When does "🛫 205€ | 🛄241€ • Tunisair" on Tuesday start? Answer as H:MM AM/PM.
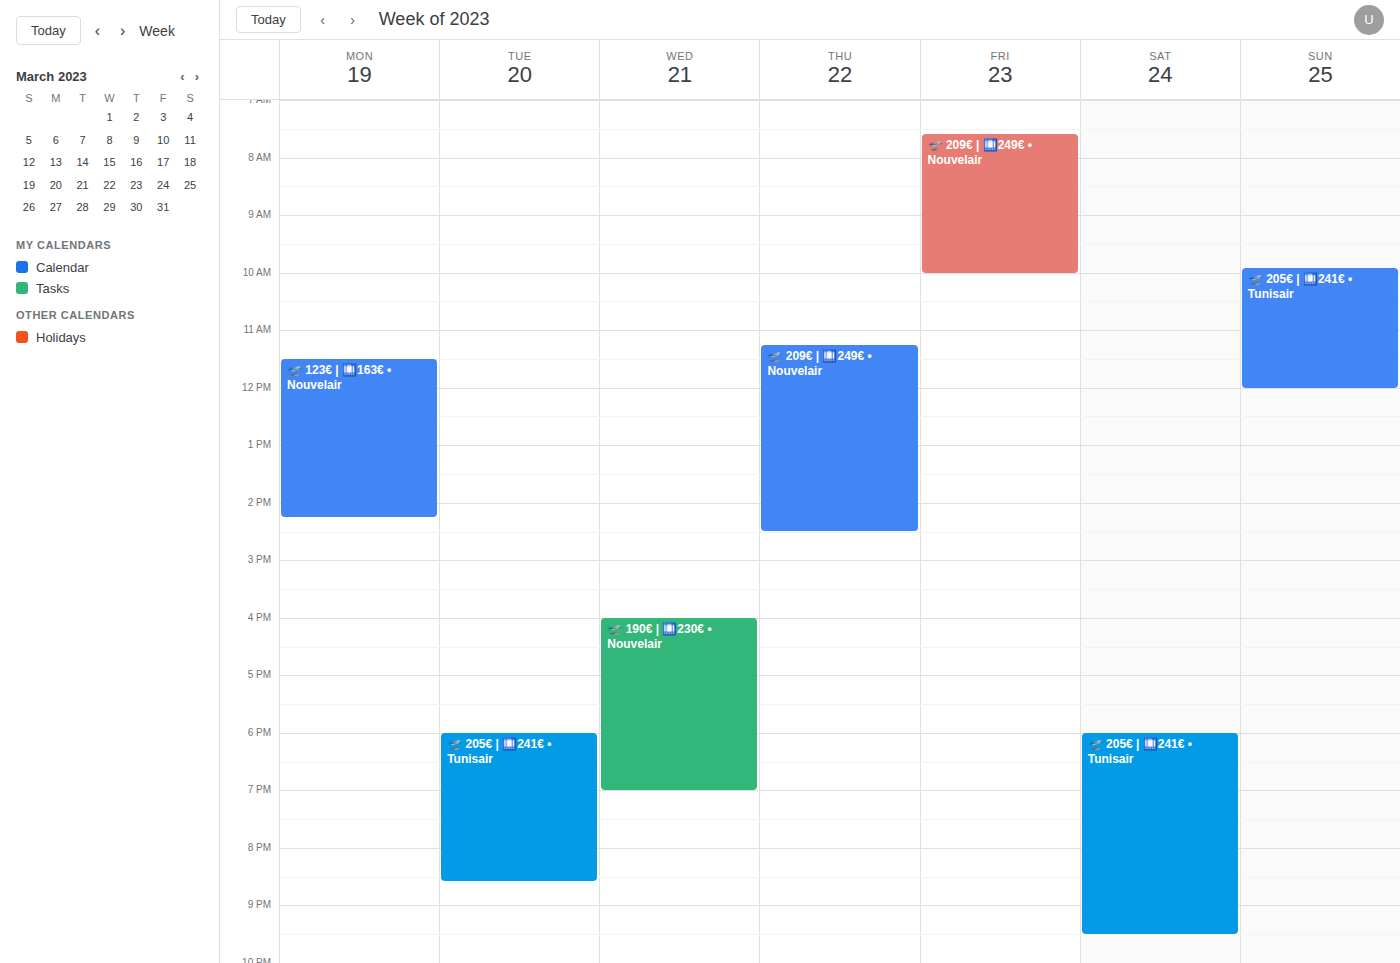
6:00 PM